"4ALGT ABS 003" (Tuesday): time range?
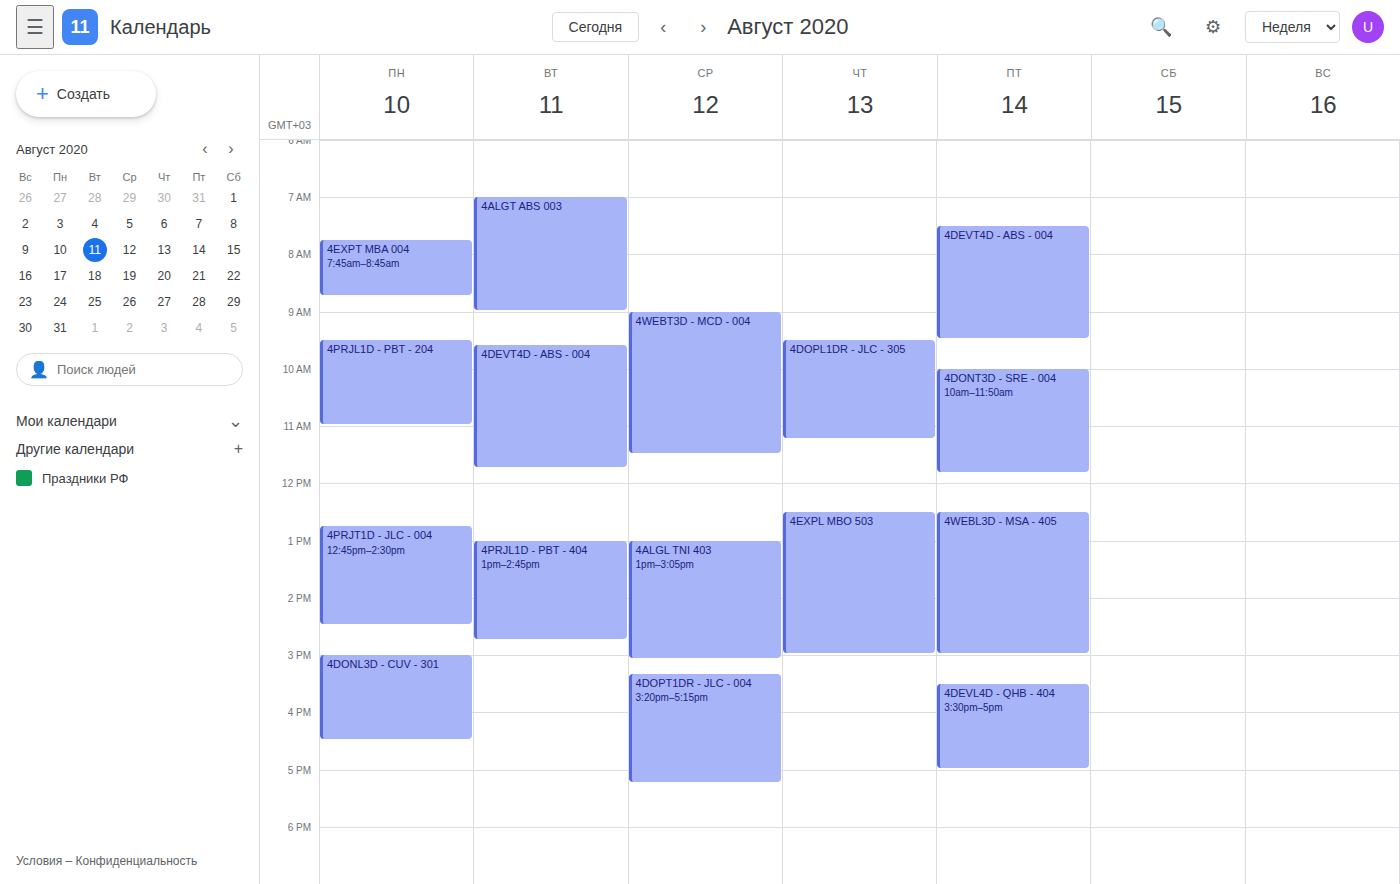
7:00 AM to 9:00 AM